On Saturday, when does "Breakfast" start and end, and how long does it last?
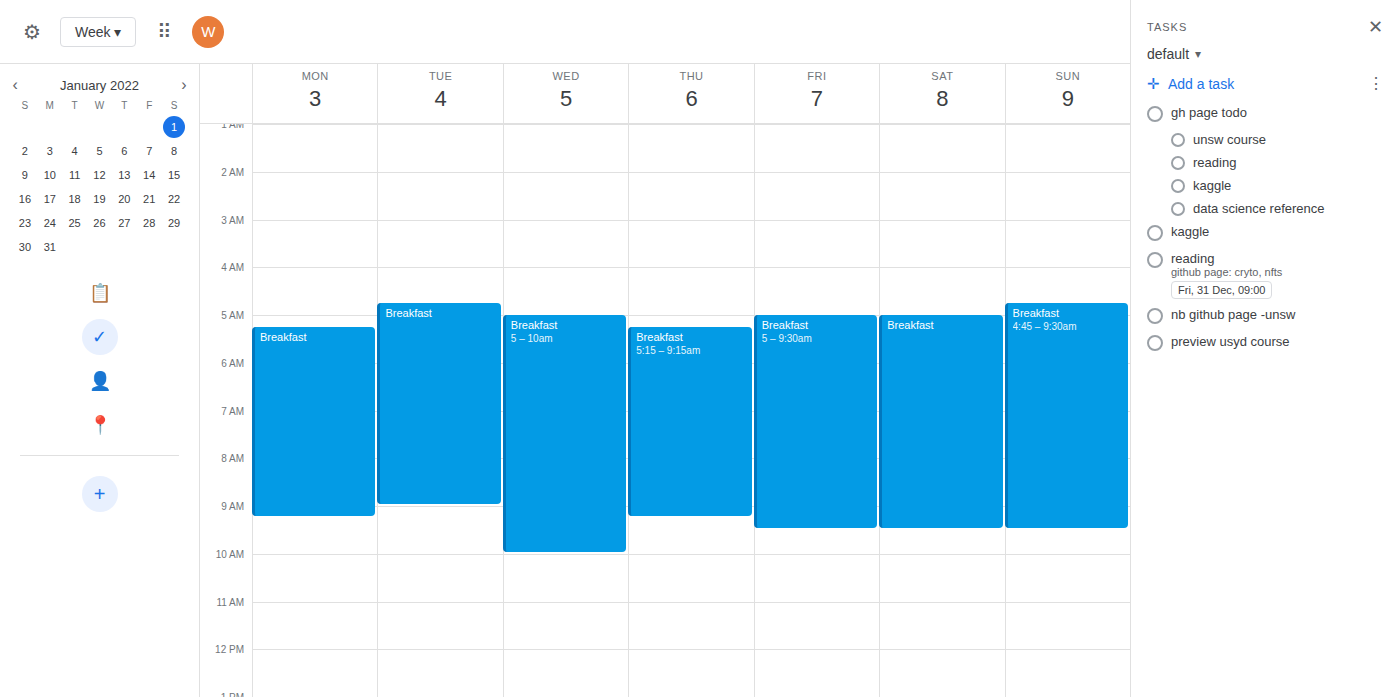
5:00 AM to 9:30 AM, 4 hours 30 minutes